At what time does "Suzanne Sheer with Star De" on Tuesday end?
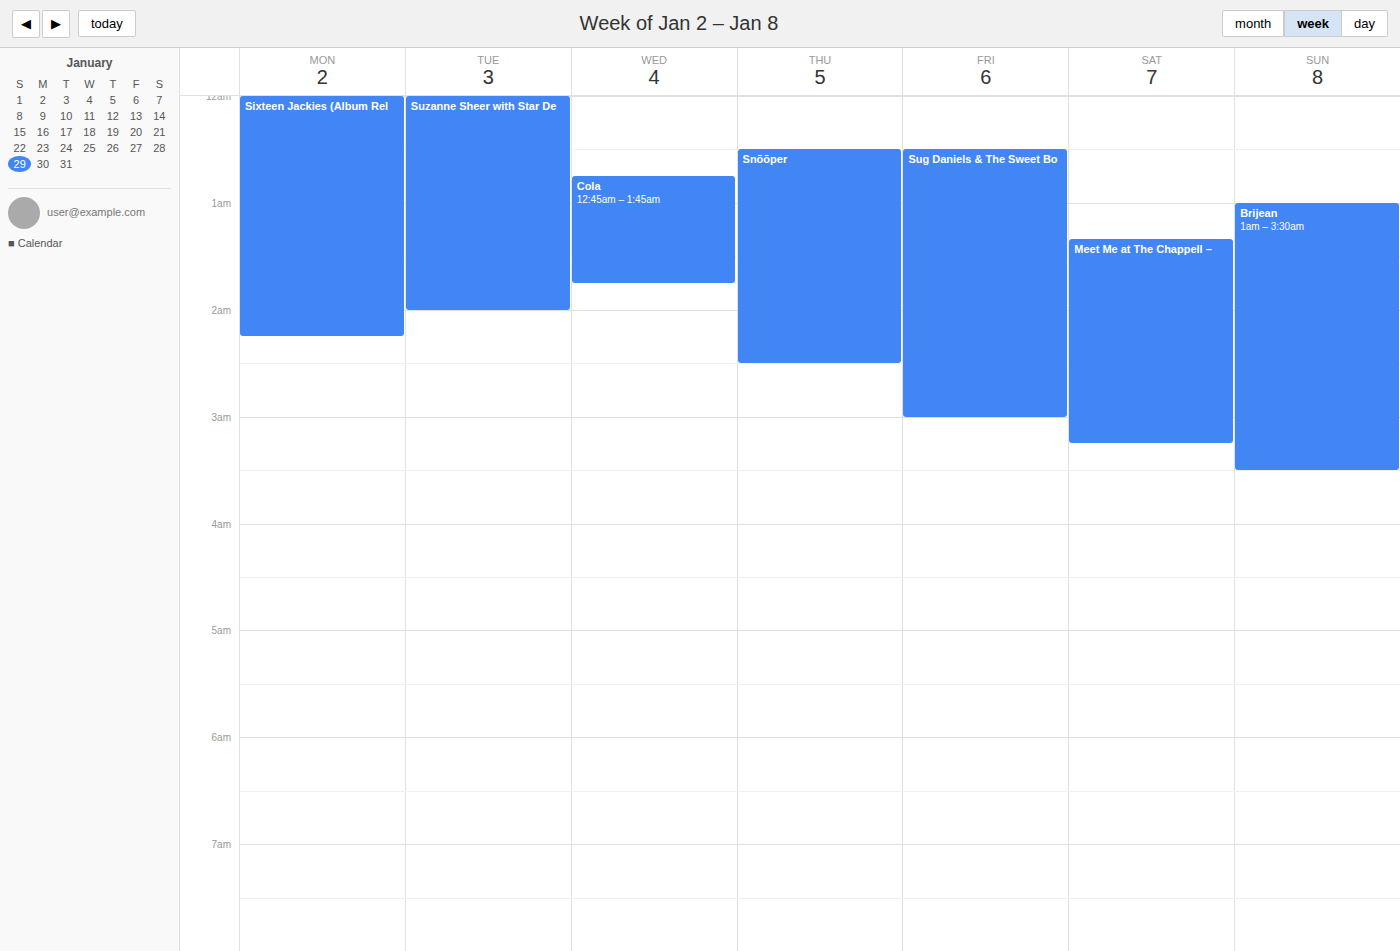
2:00 AM